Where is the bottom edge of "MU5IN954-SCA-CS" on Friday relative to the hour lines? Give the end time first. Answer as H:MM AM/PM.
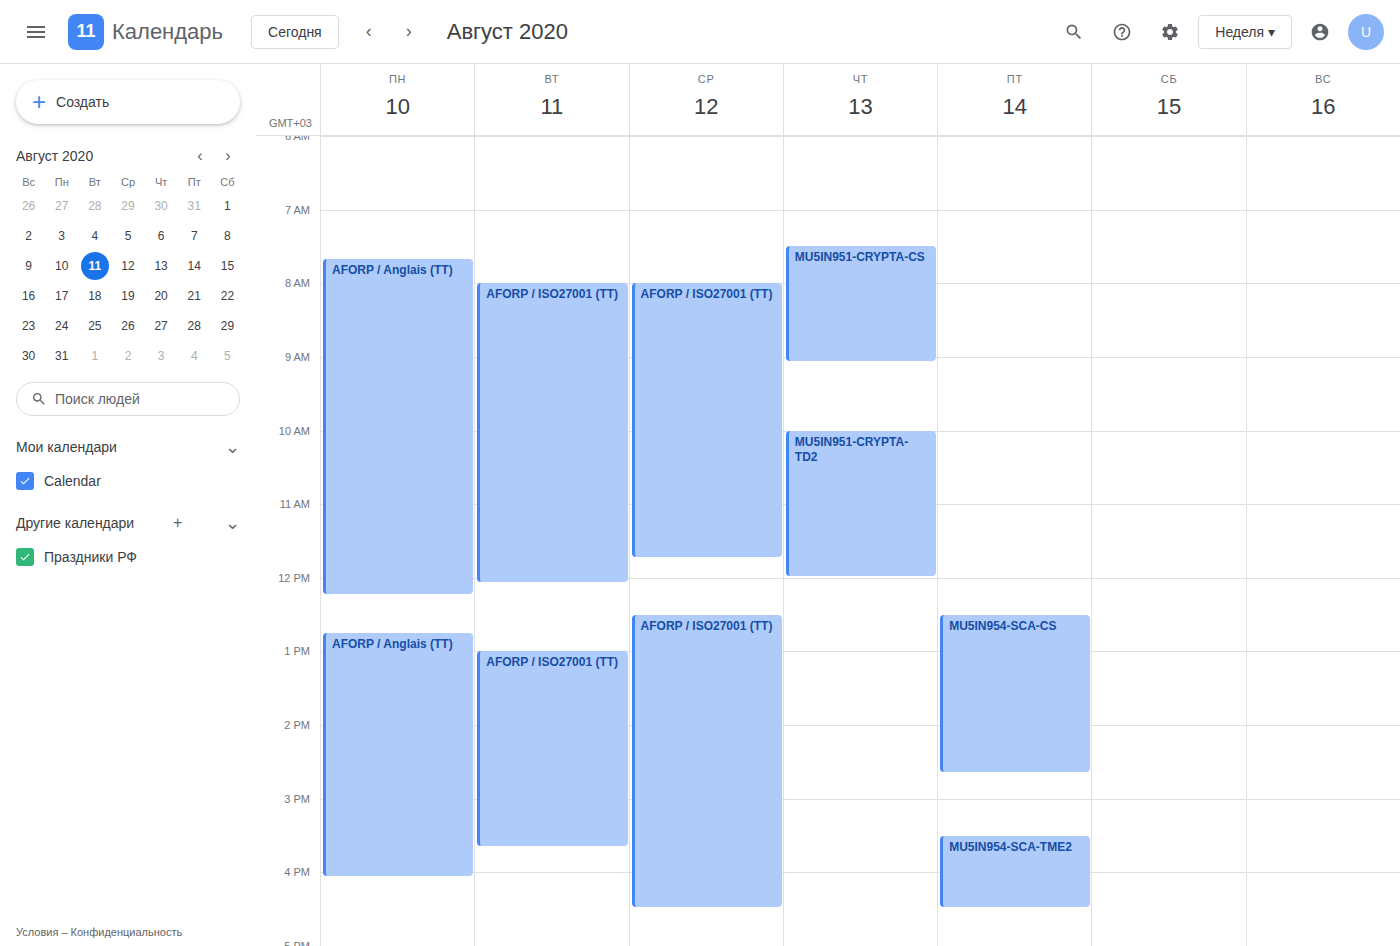
2:40 PM -- neither: 40 minutes below the 2 PM line and 20 minutes above the 3 PM line.